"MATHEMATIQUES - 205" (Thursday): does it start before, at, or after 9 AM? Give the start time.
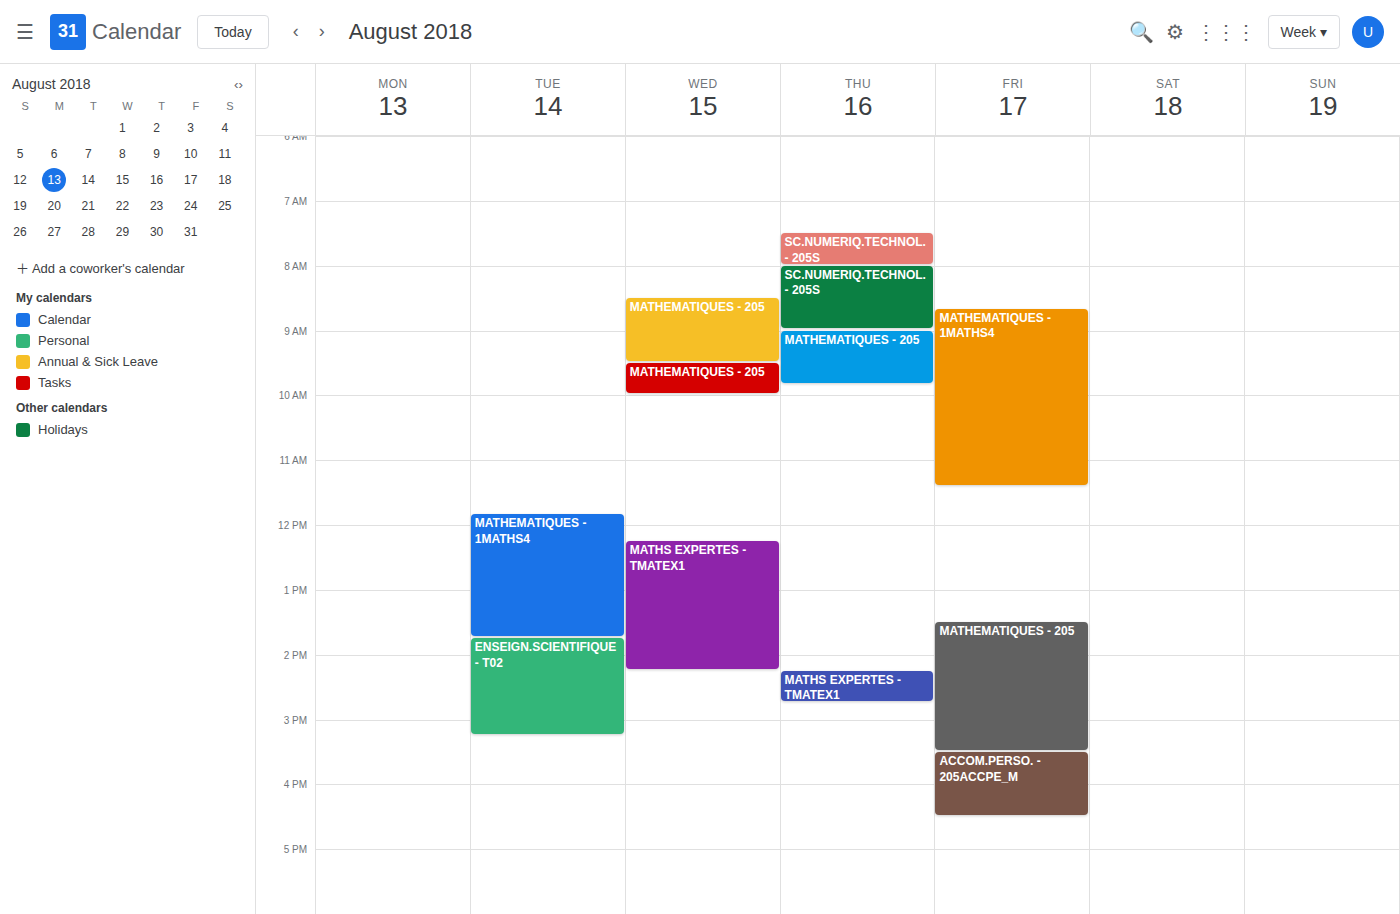
9:00 AM -- exactly at 9 AM, on the 9 AM line.